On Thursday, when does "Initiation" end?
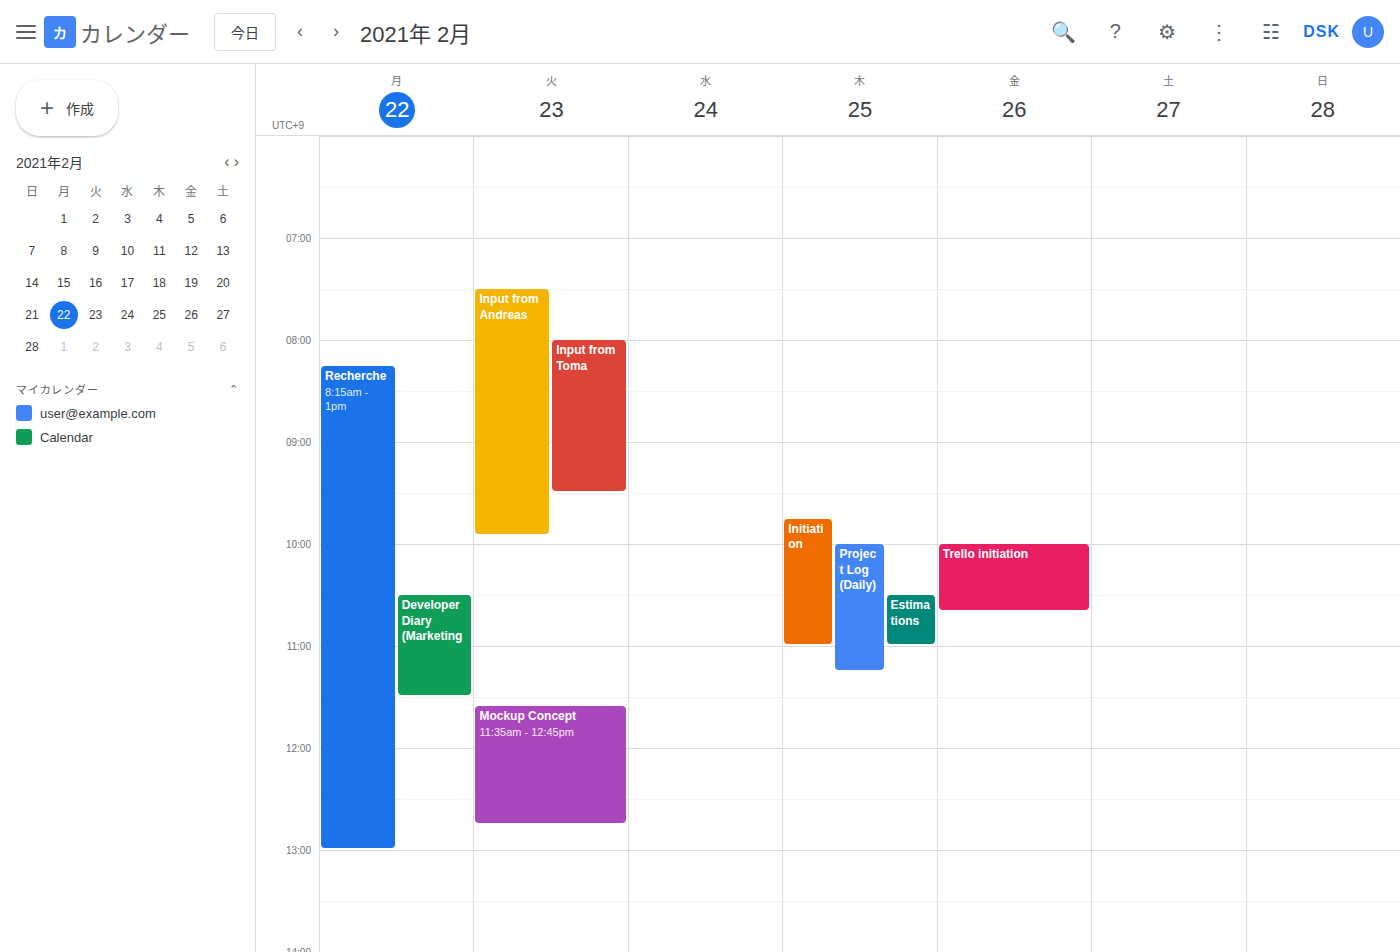
11:00 AM